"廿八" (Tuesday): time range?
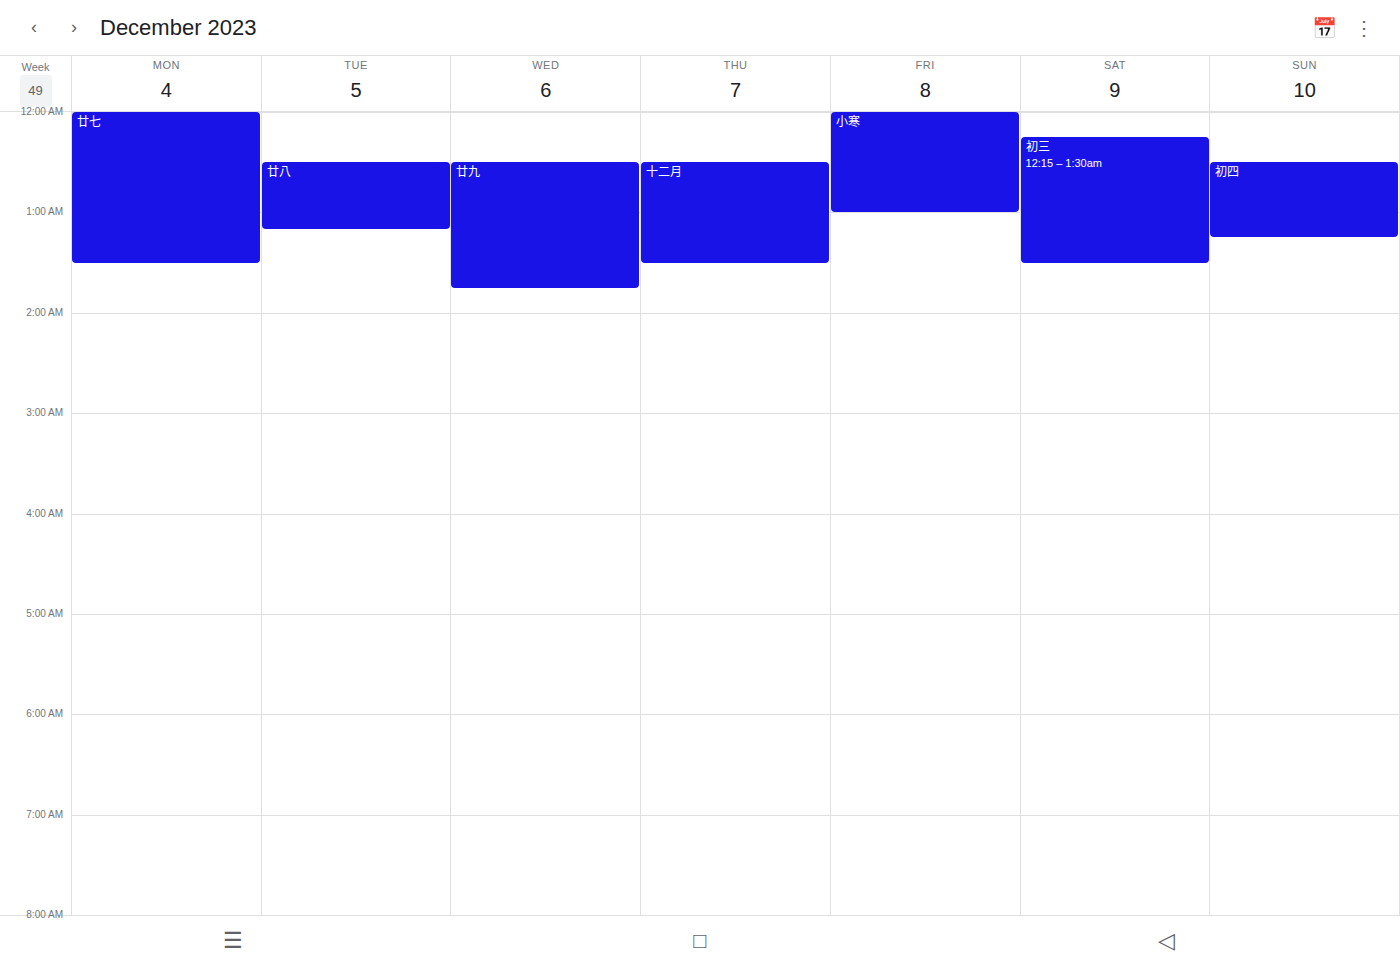
12:30 AM to 1:10 AM